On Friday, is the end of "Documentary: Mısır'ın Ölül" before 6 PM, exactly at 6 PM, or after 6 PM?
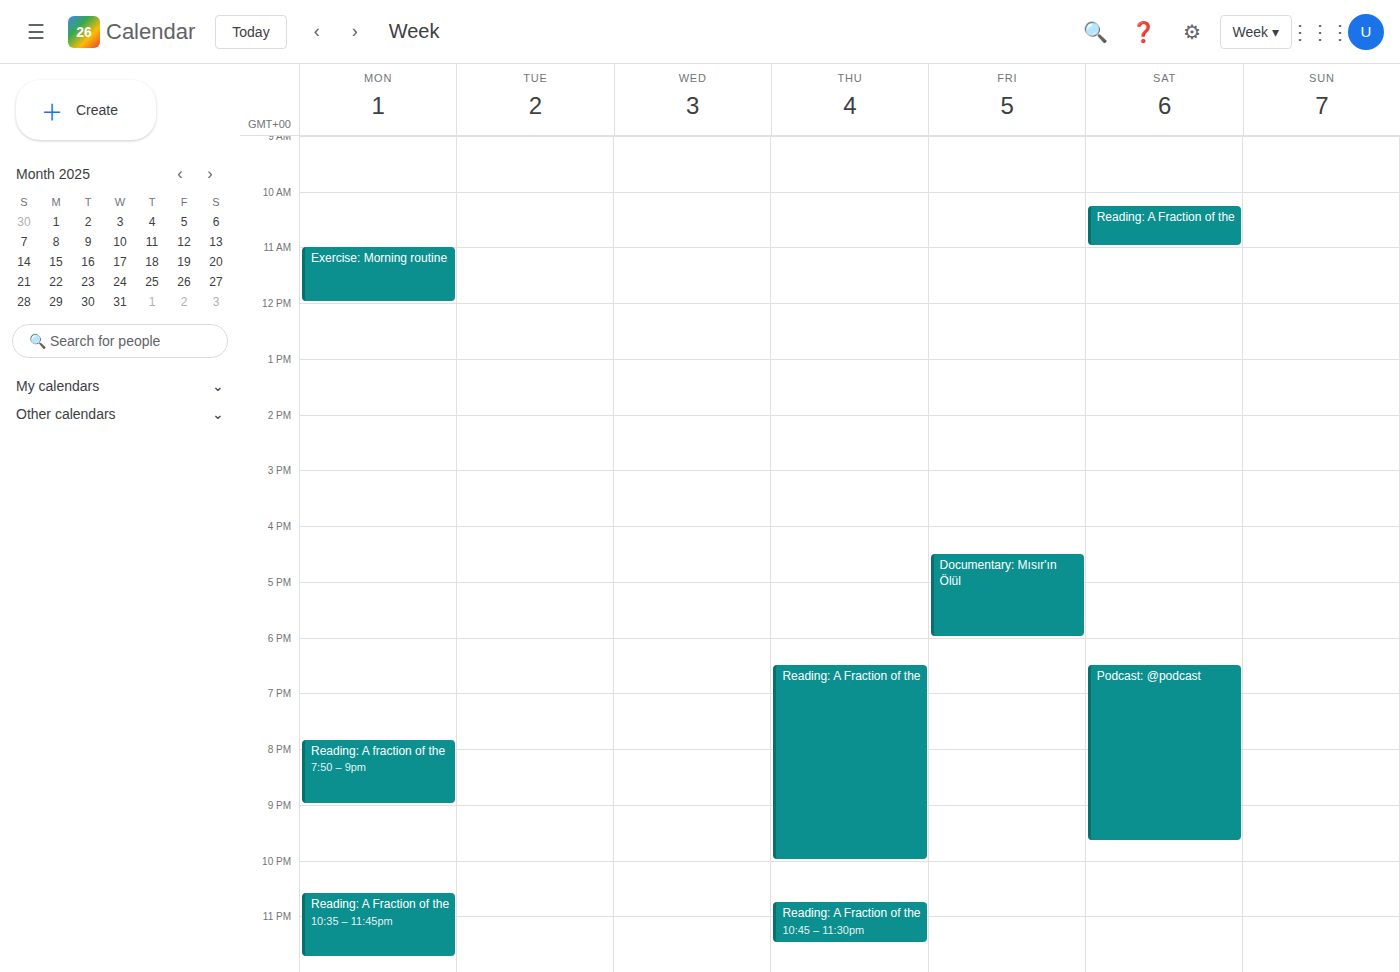
6:00 PM -- exactly at 6 PM, on the 6 PM line.